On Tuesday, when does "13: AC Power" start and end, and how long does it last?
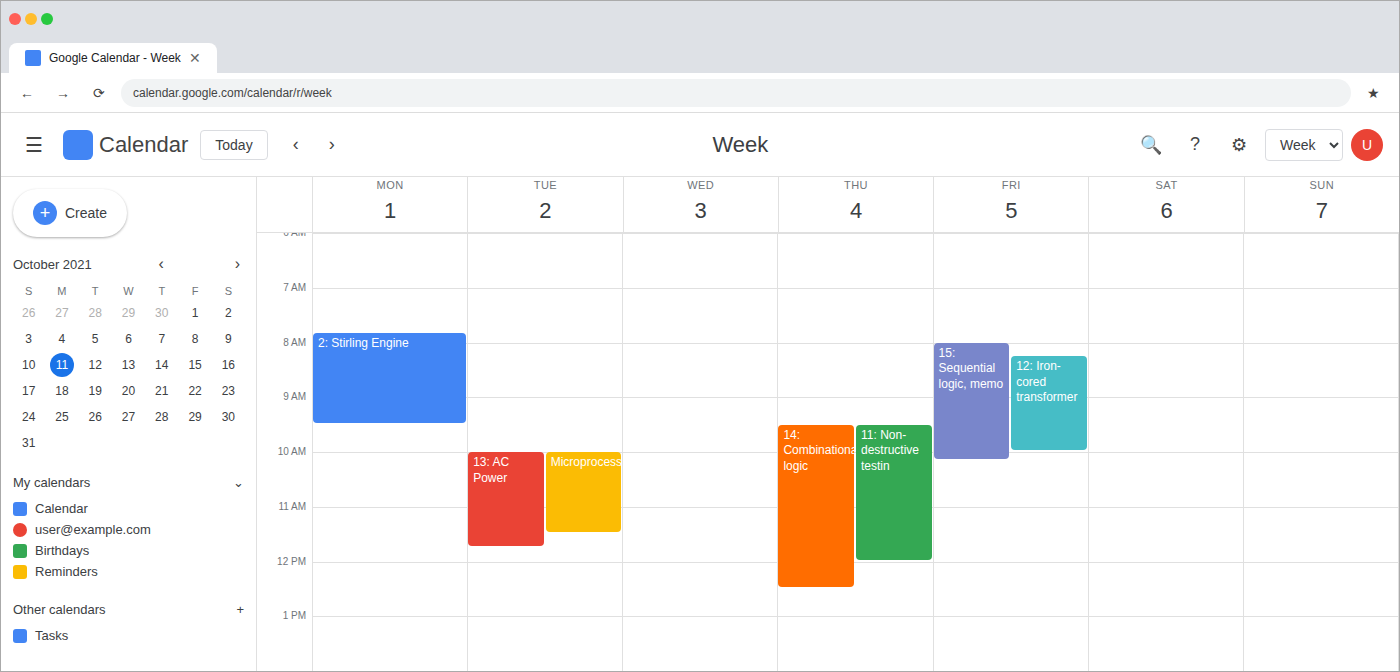
10:00 to 11:45, 1 hour 45 minutes